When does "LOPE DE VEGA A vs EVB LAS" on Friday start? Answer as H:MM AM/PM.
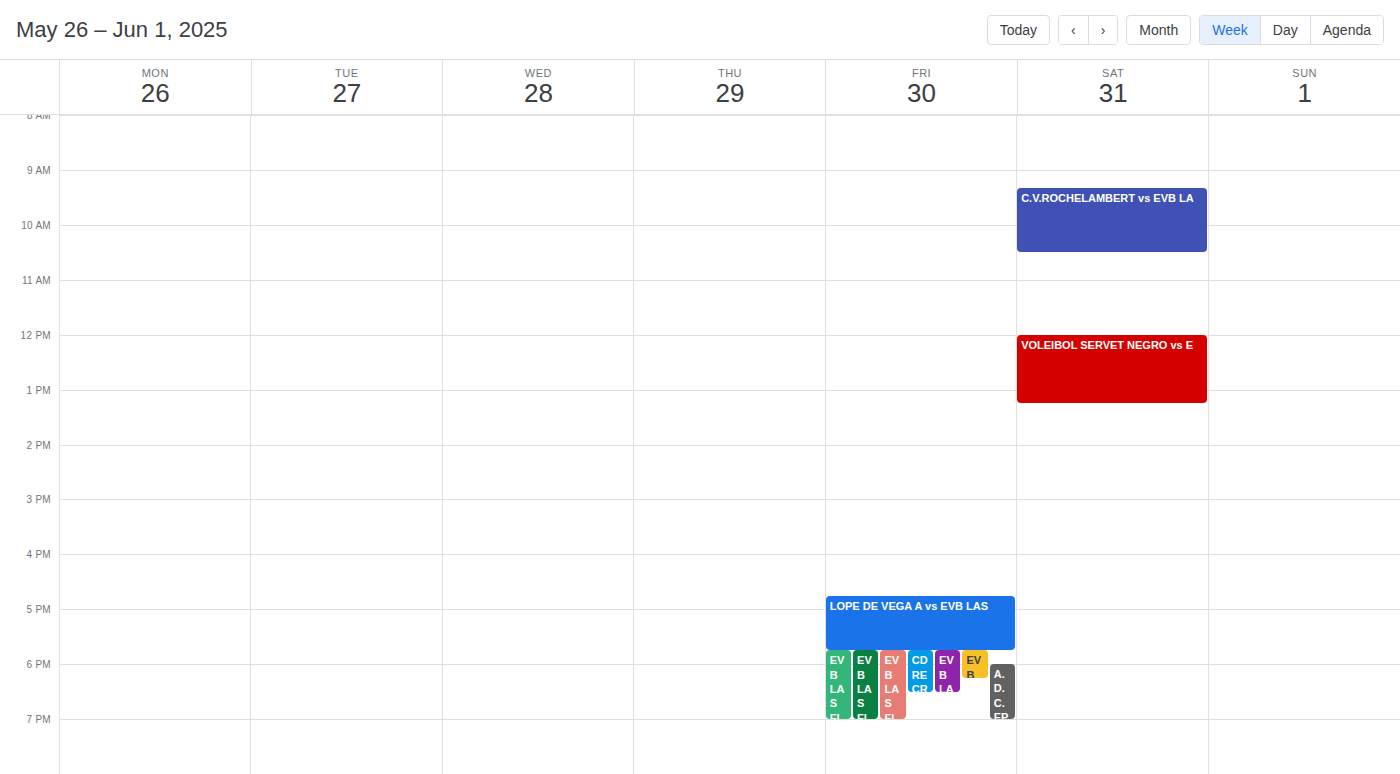
4:45 PM